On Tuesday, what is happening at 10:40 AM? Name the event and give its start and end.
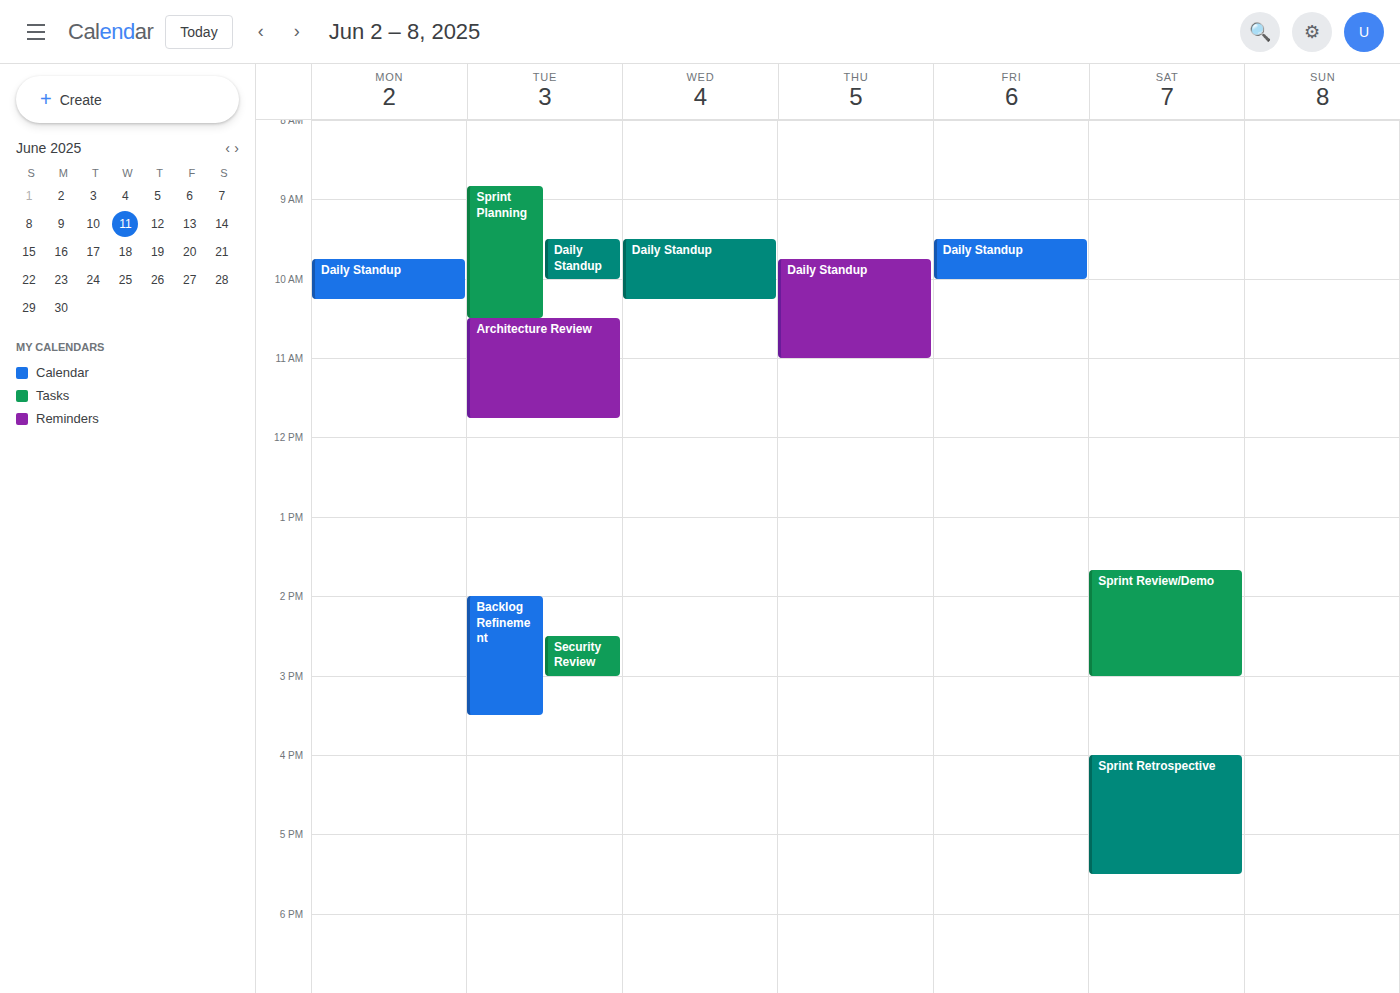
"Architecture Review", 10:30 AM to 11:45 AM